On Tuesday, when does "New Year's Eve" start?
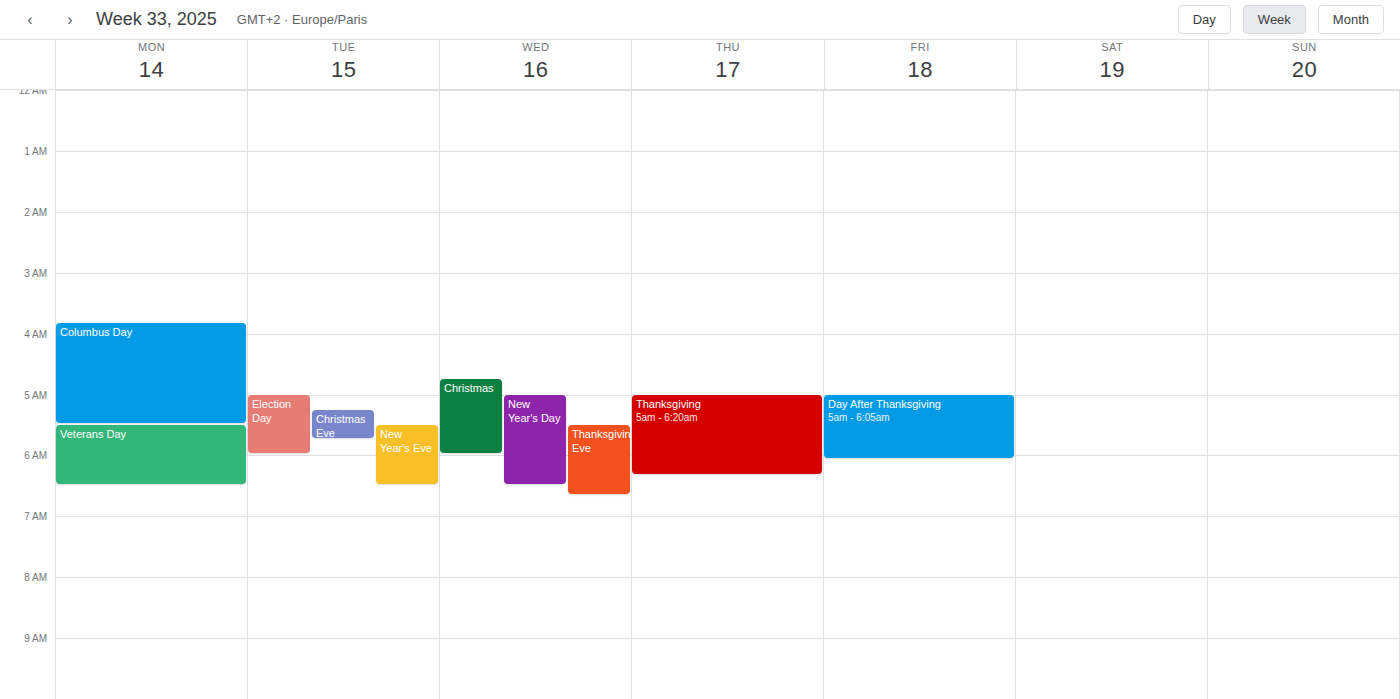
5:30 AM